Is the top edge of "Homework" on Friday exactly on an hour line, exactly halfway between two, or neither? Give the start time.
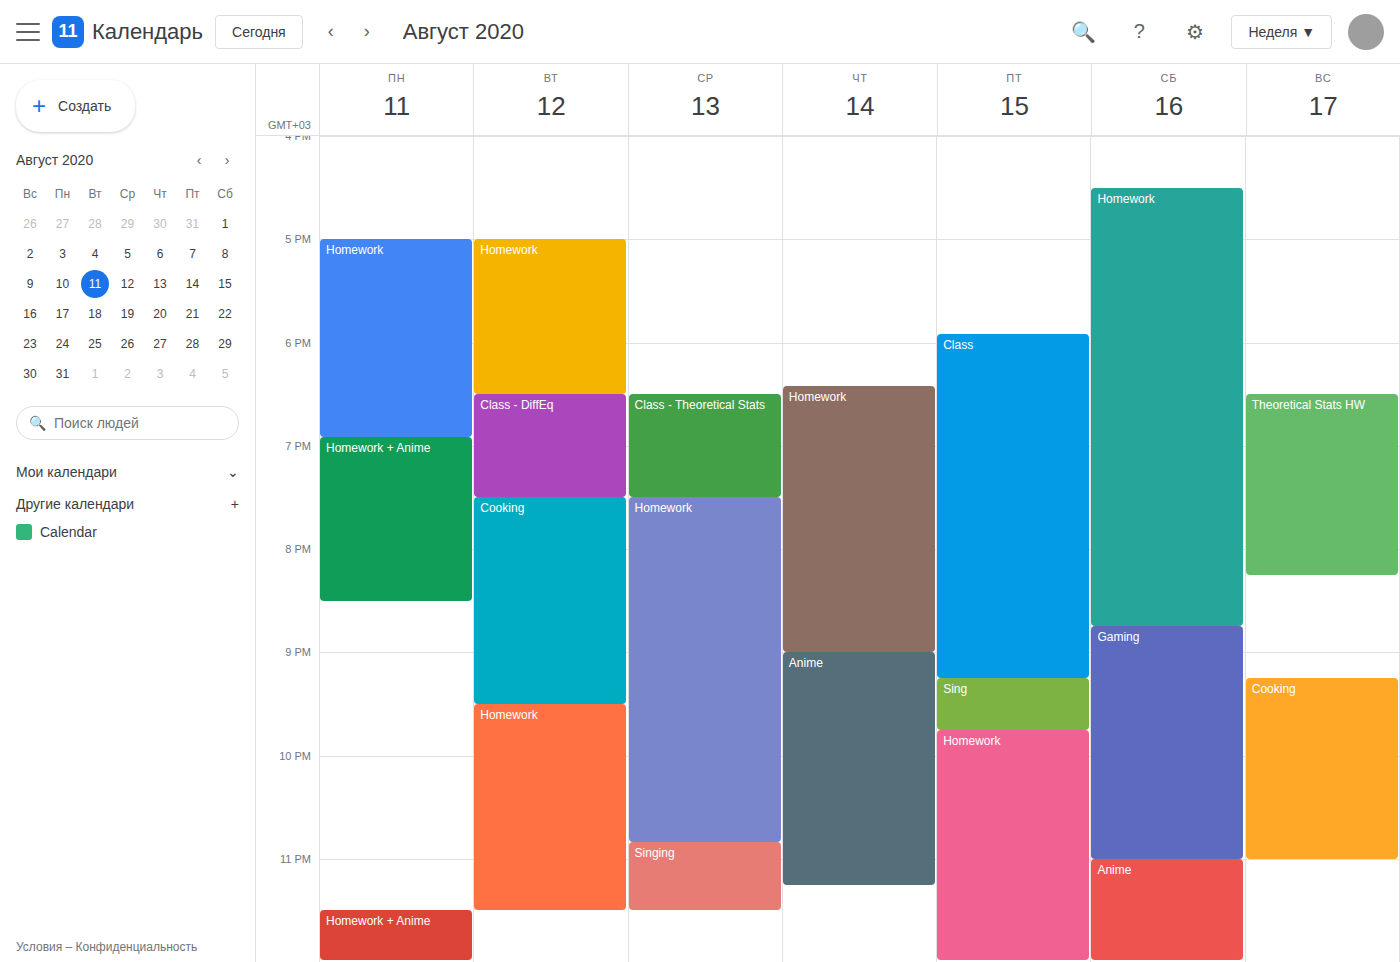
9:45 PM -- neither: three quarters of the way from the 9 PM line to the 10 PM line.